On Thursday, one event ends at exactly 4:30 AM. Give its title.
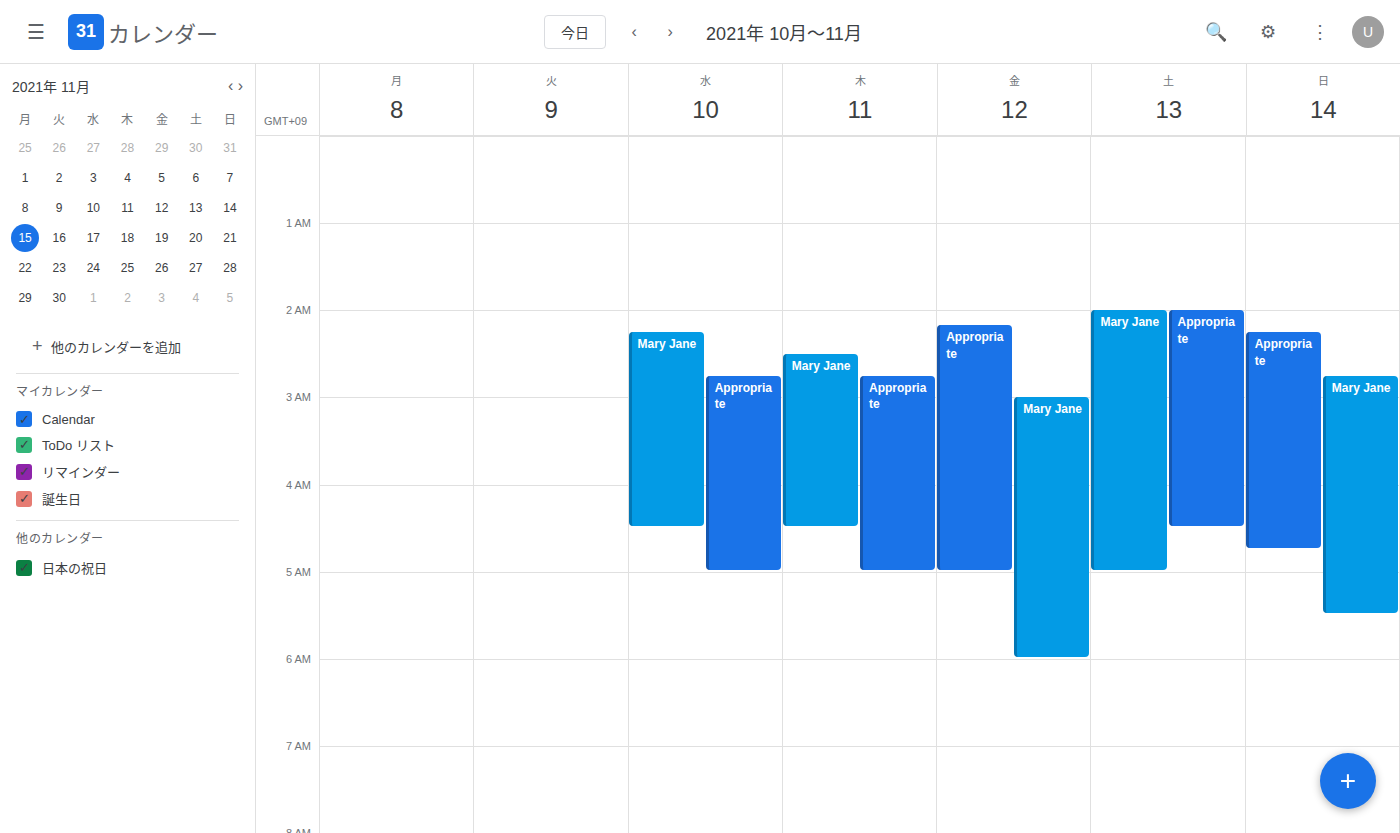
"Mary Jane"